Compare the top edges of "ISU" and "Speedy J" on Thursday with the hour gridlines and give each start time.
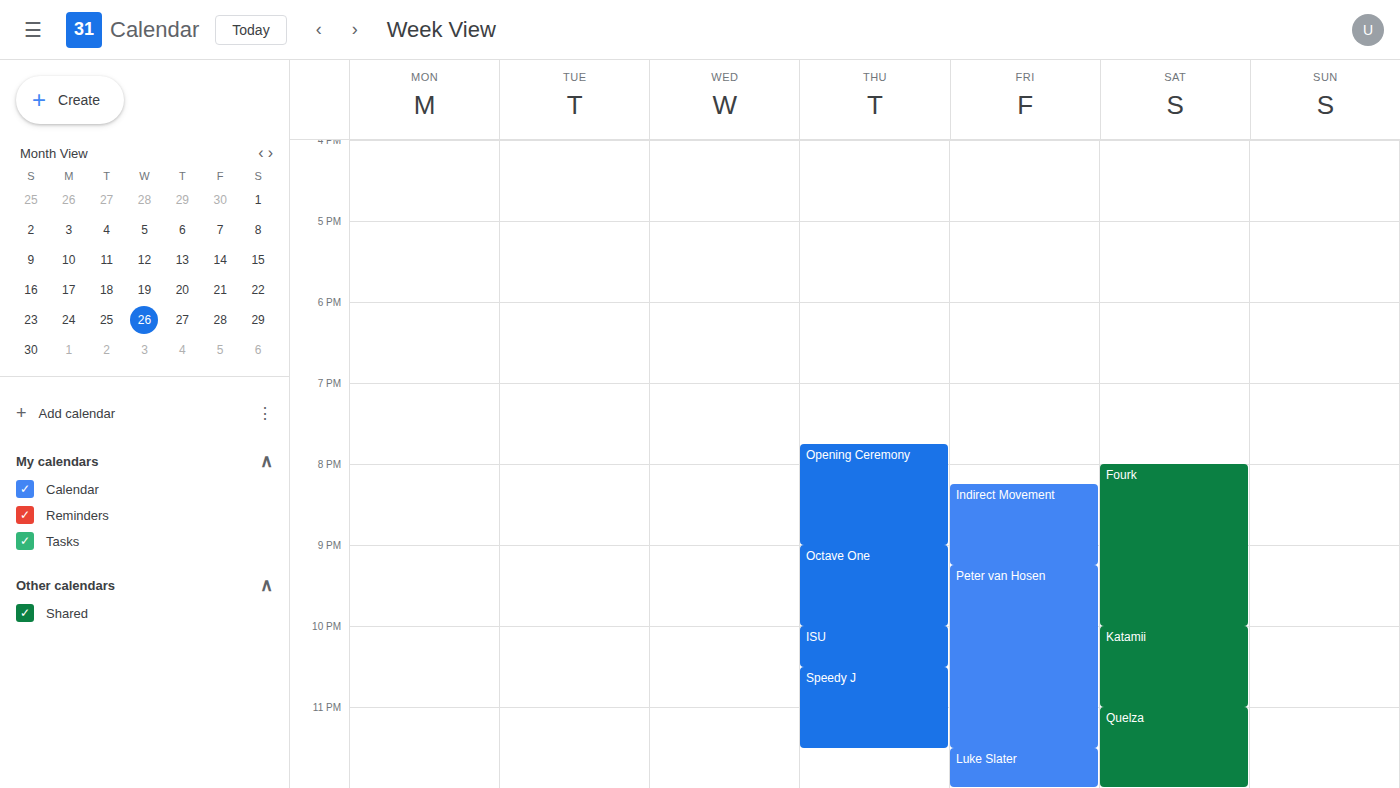
"ISU": 10:00 PM, exactly on the 10 PM line. "Speedy J": 10:30 PM, halfway between the 10 PM and 11 PM lines.